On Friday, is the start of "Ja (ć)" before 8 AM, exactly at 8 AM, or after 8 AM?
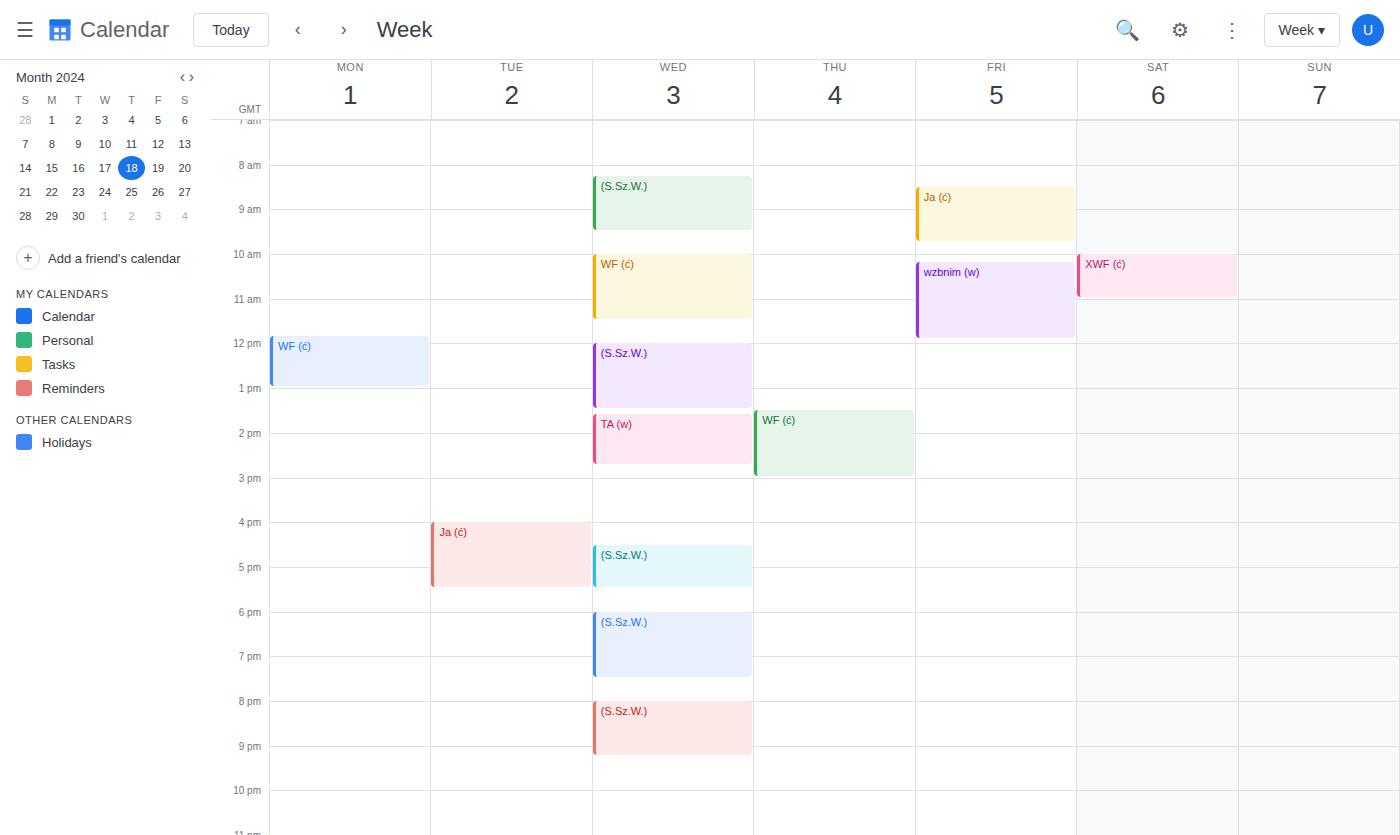
8:30 AM -- after 8 AM, 30 minutes below the 8 AM line.